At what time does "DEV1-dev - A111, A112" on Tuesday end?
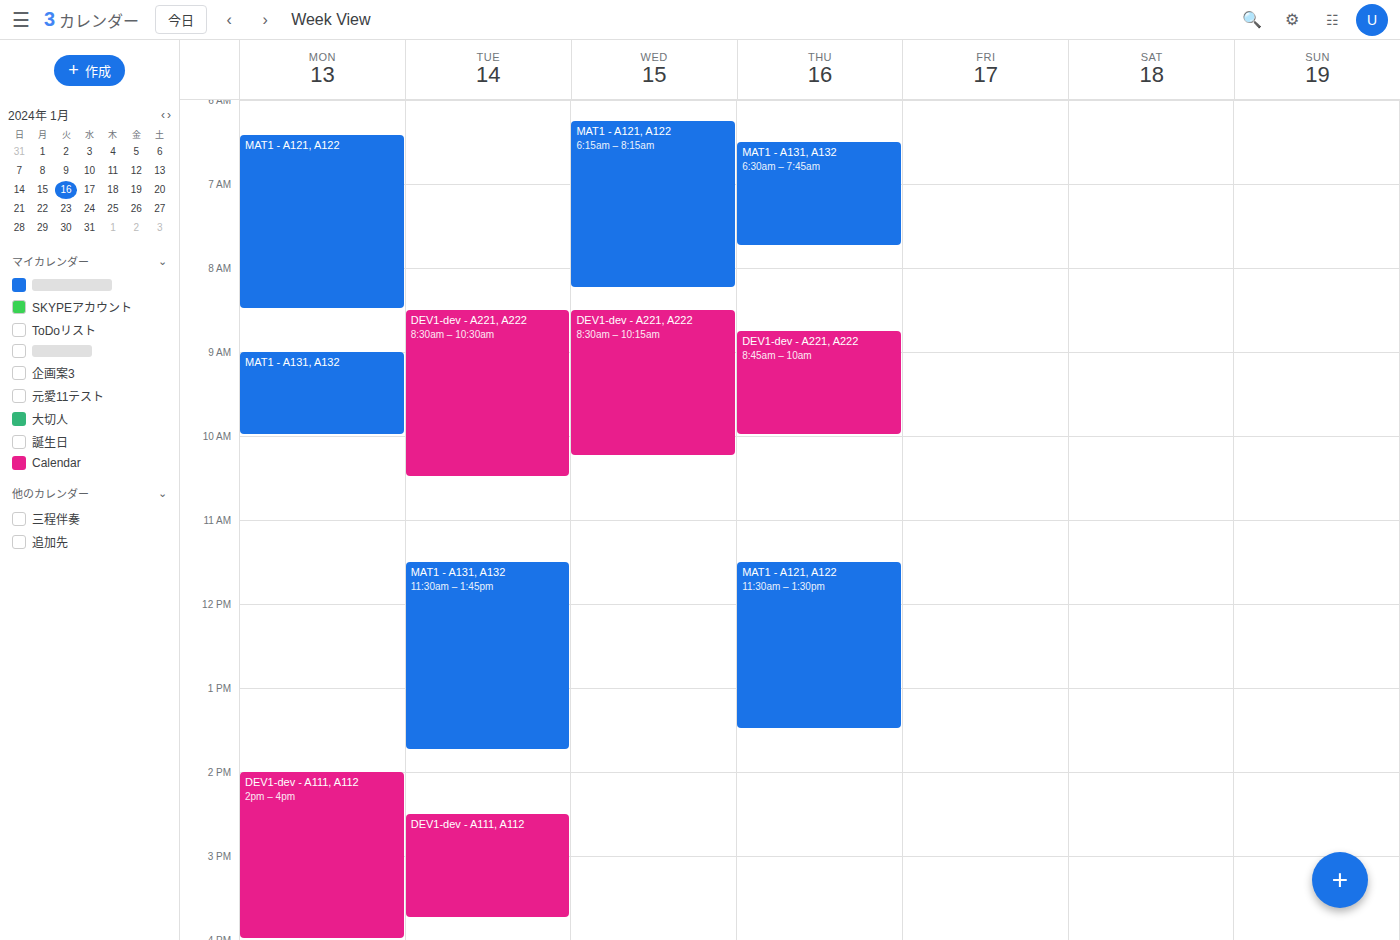
3:45 PM